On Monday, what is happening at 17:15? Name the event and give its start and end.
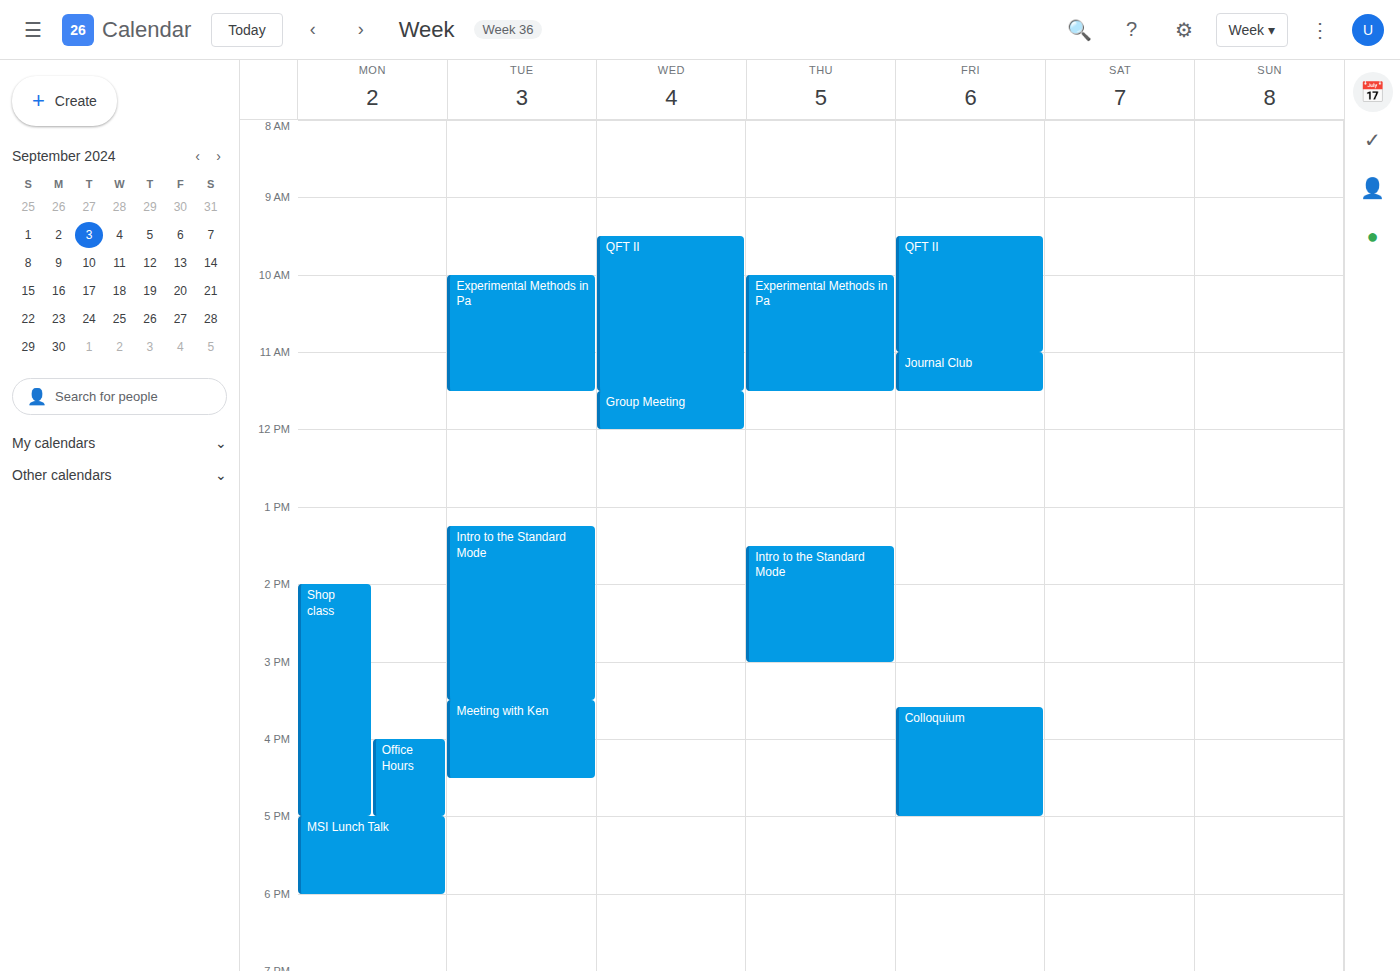
"MSI Lunch Talk", 17:00 to 18:00